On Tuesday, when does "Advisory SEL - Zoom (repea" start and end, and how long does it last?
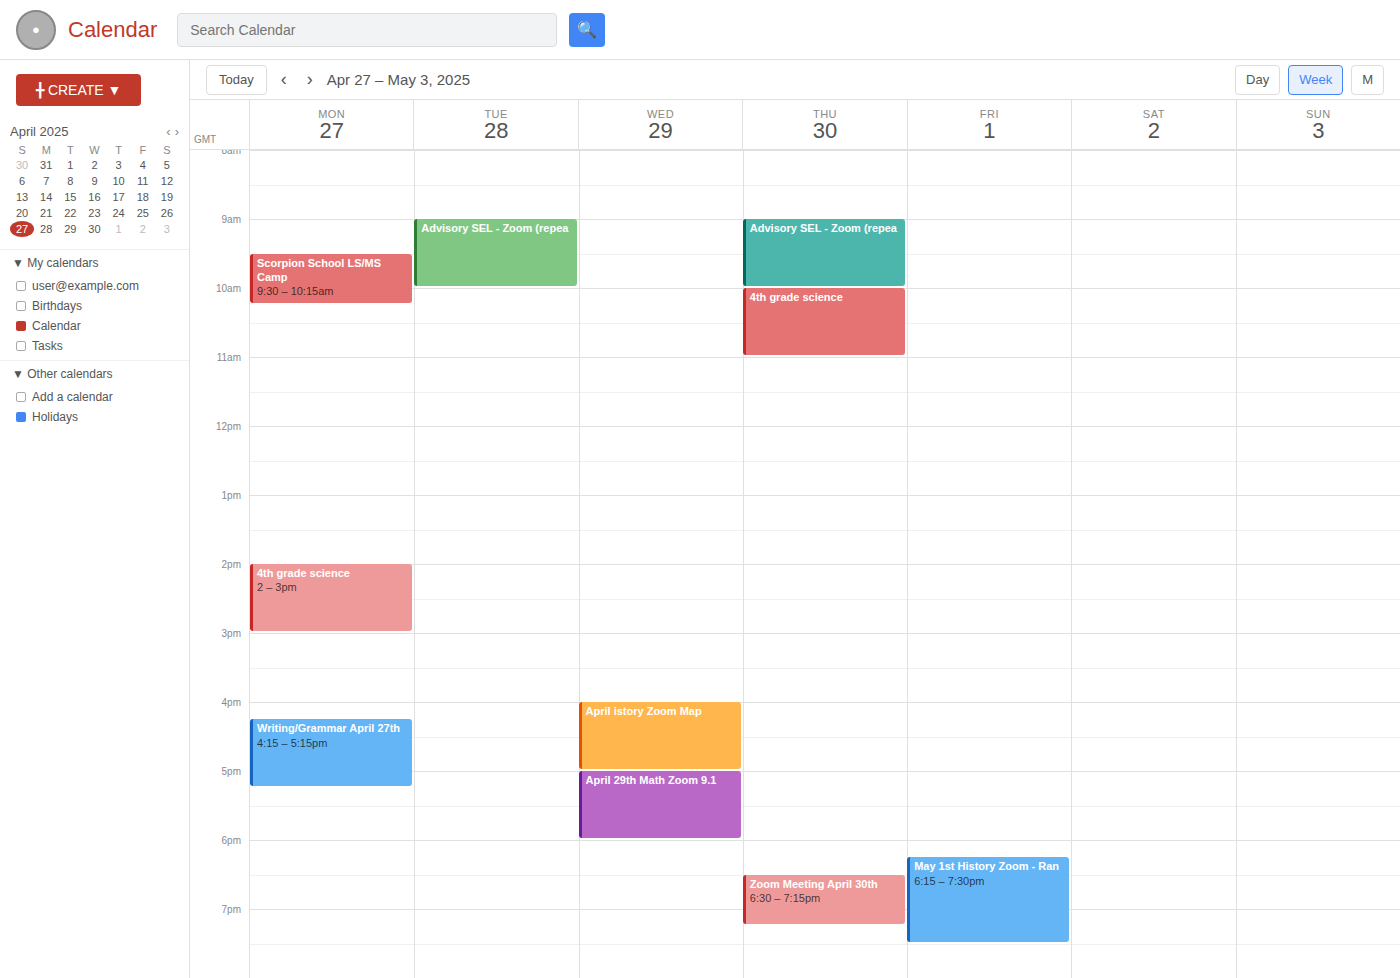
9:00 AM to 10:00 AM, 1 hour